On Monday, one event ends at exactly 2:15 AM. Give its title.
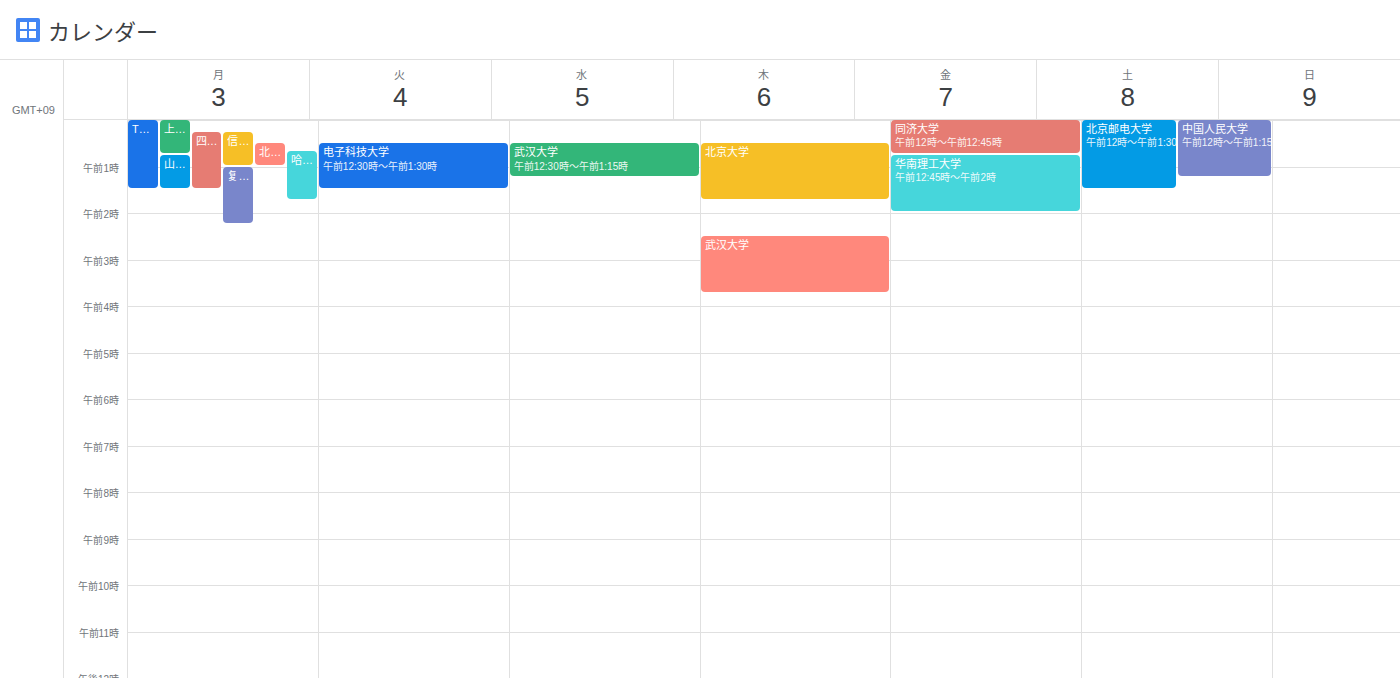
"复旦大学"